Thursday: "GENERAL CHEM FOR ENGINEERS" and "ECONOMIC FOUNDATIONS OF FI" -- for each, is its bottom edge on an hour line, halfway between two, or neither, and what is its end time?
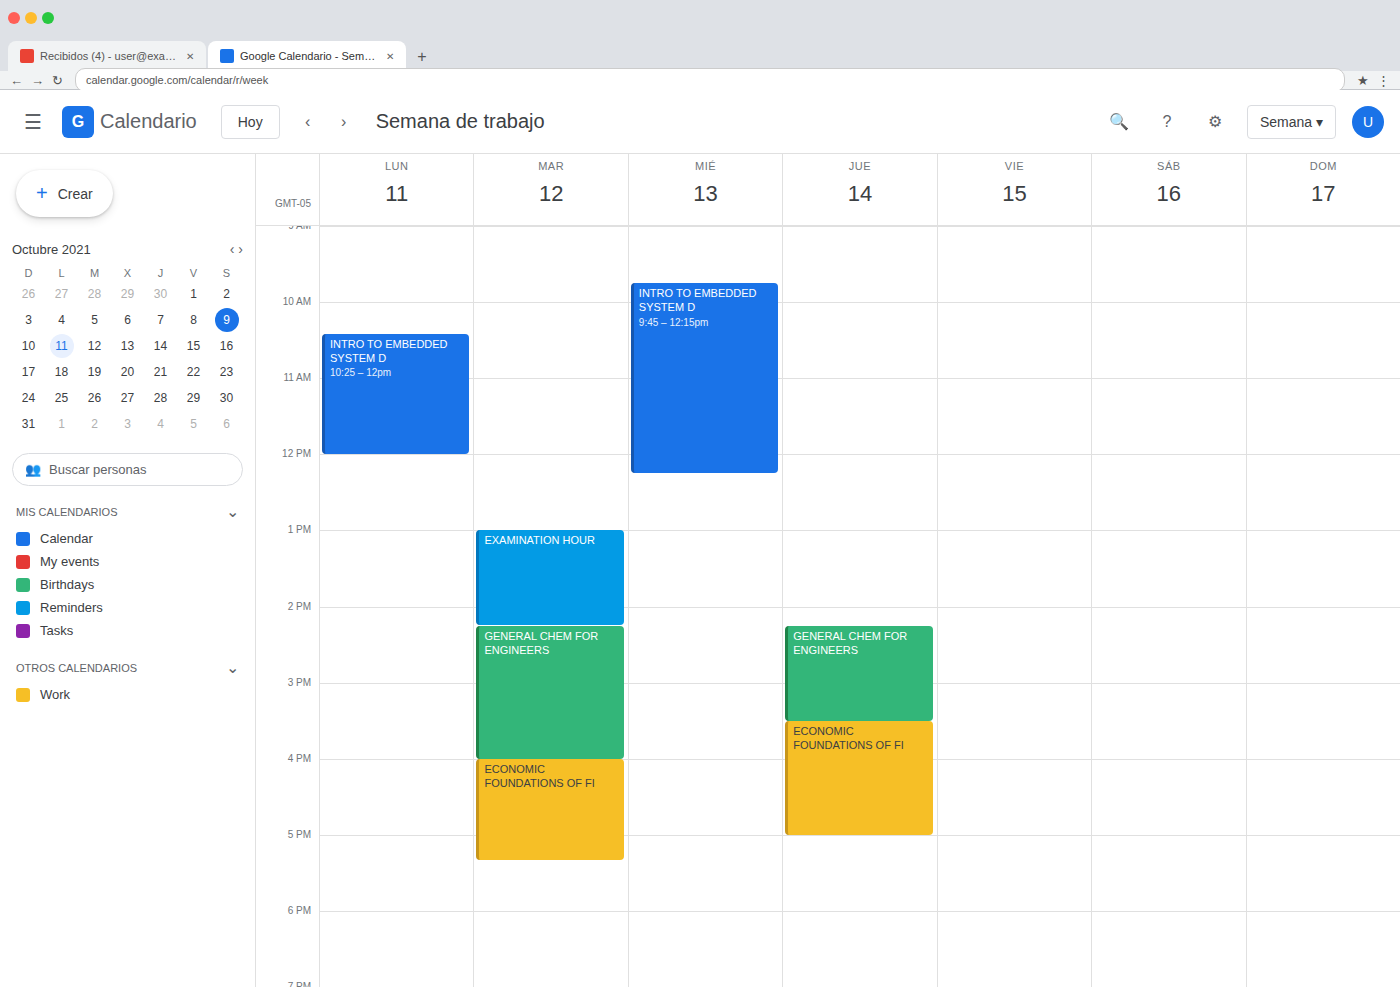
"GENERAL CHEM FOR ENGINEERS": 15:30, halfway between the 15:00 and 16:00 lines. "ECONOMIC FOUNDATIONS OF FI": 17:00, exactly on the 17:00 line.